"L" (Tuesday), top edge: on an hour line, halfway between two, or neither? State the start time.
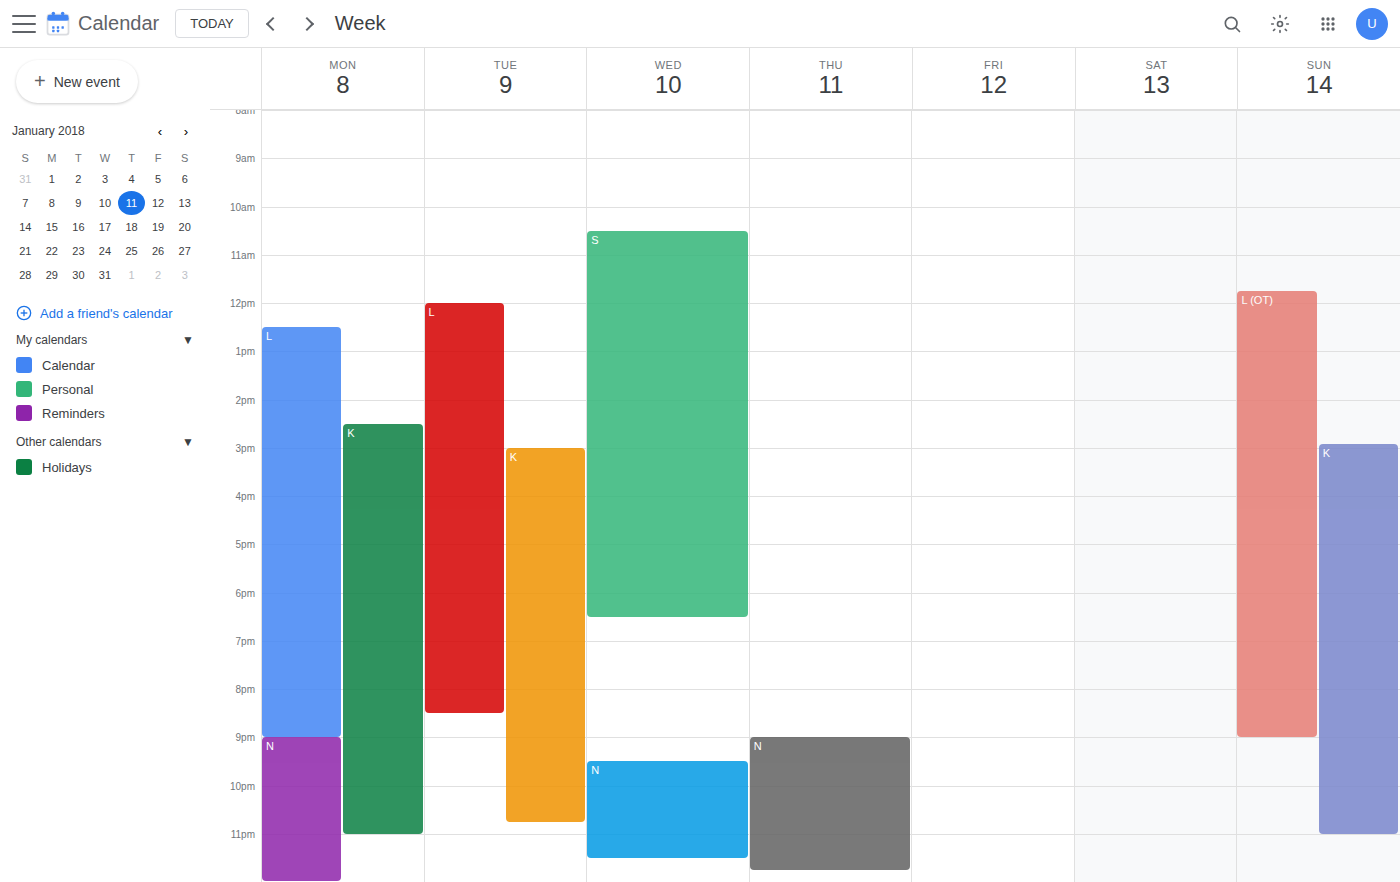
12:00 PM -- exactly on the 12 PM line.